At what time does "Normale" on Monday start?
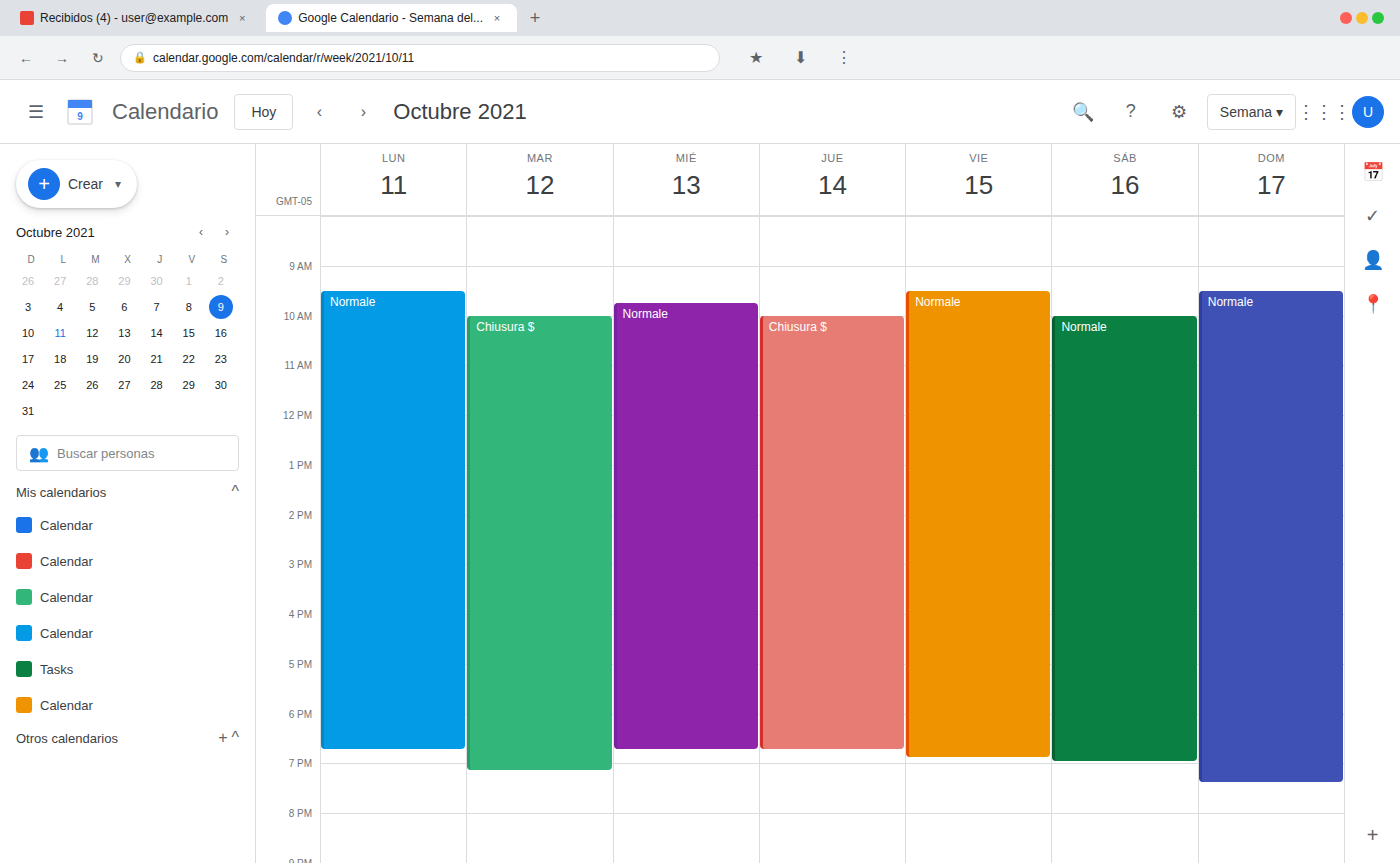
9:30 AM